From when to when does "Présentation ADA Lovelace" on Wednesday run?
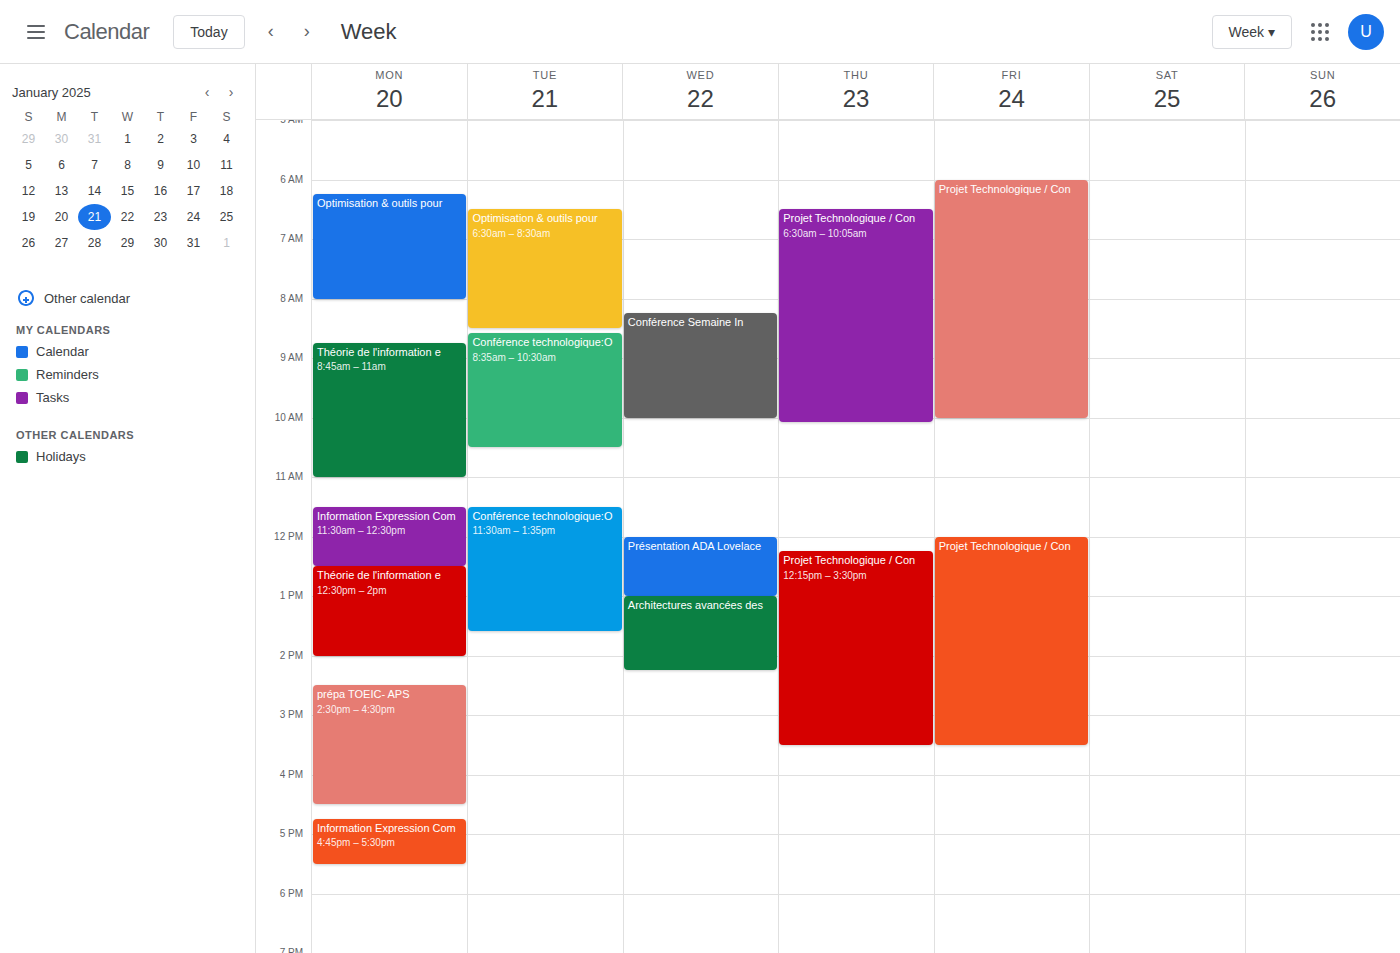
12:00 PM to 1:00 PM